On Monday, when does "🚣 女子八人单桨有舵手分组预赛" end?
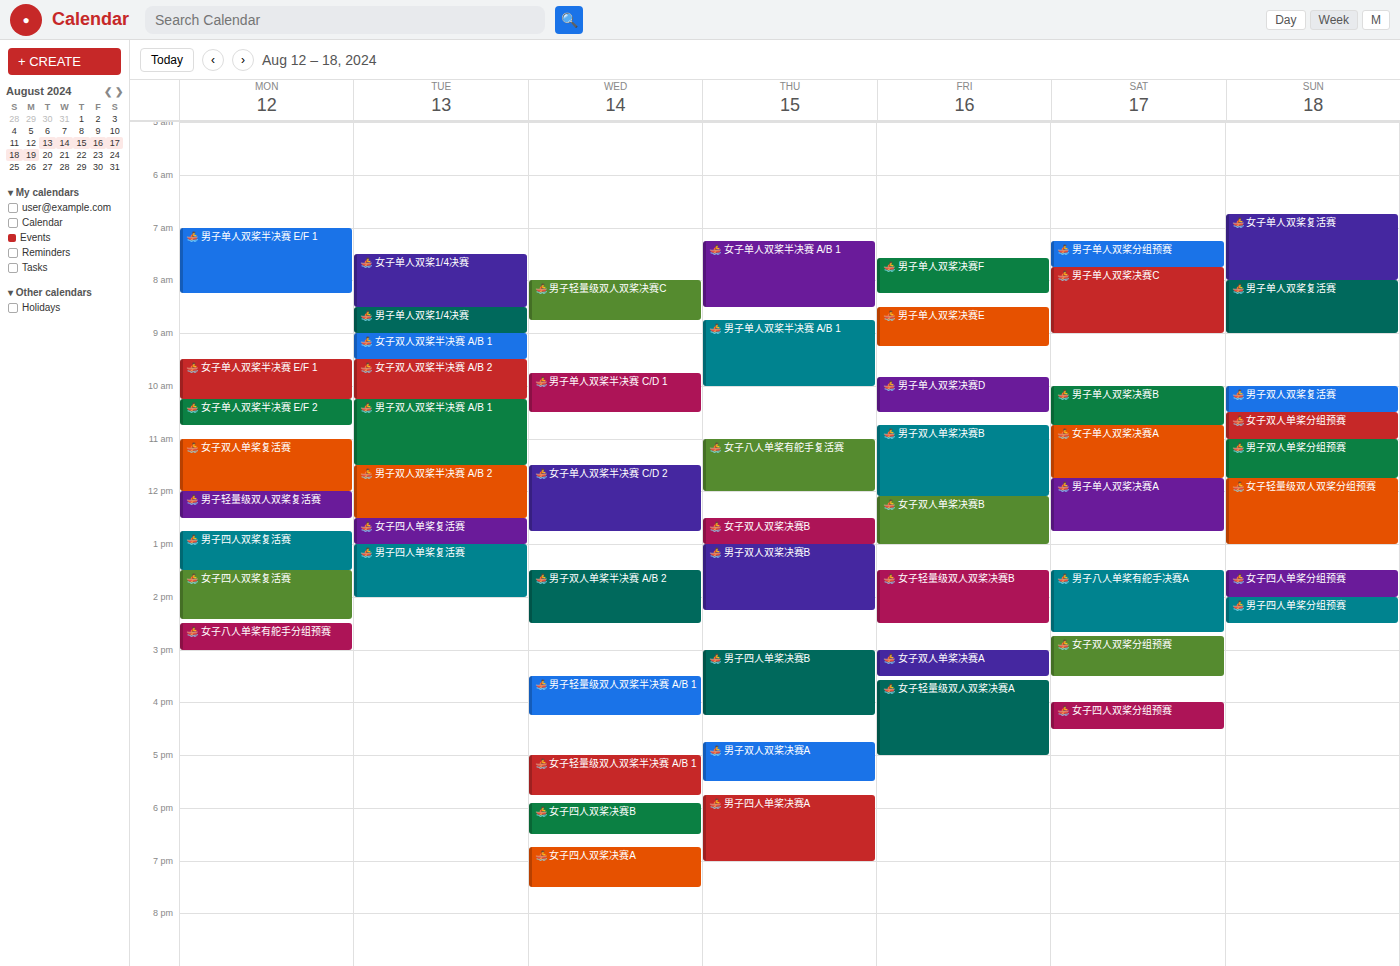
3:00 PM